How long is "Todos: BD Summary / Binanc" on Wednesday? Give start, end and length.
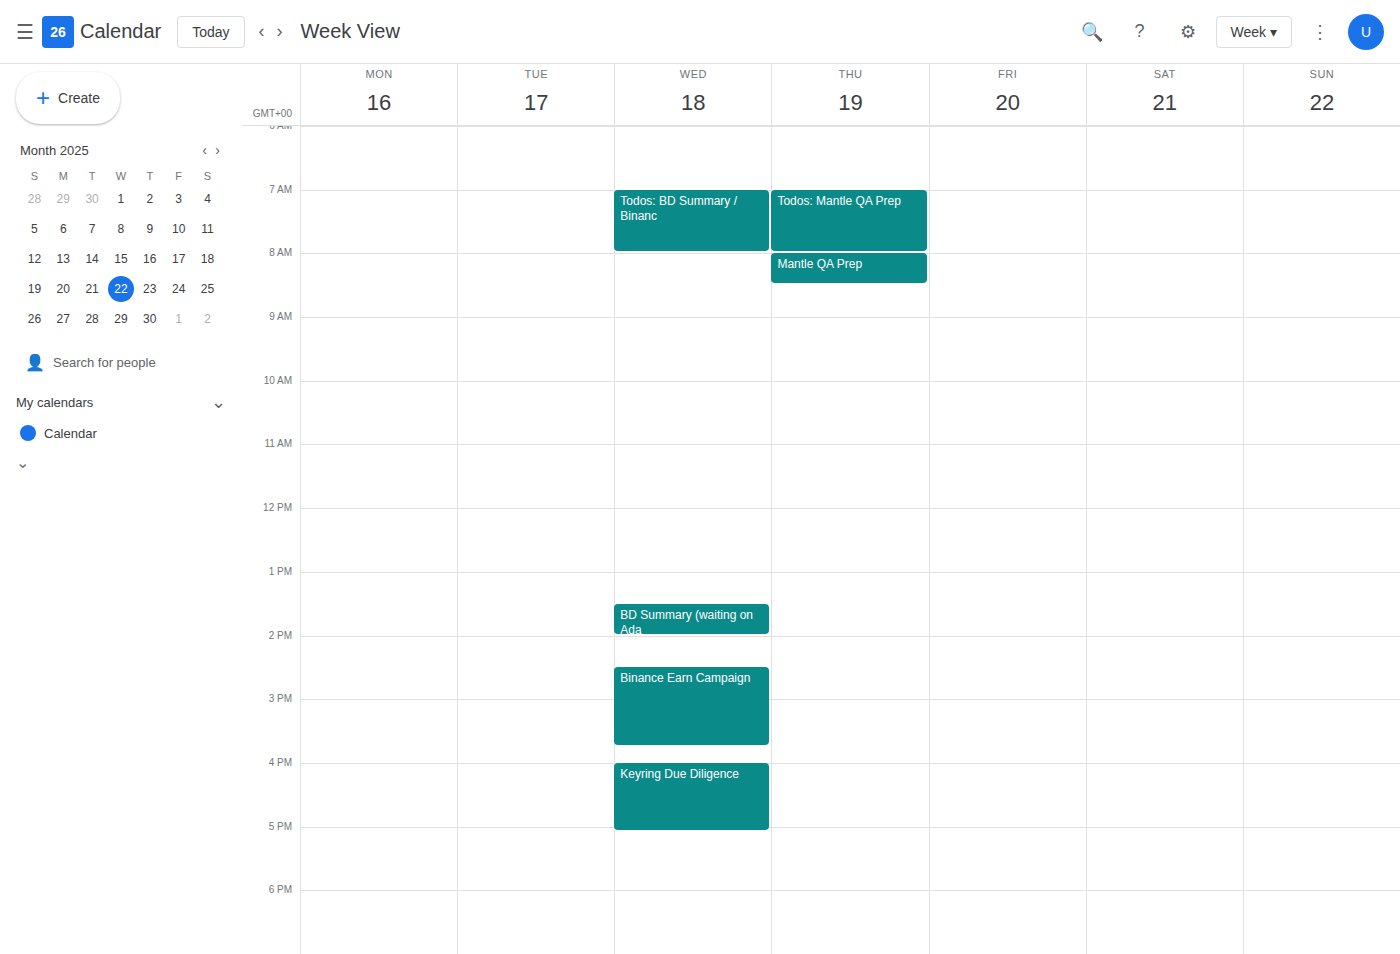
7:00 AM to 8:00 AM, 1 hour